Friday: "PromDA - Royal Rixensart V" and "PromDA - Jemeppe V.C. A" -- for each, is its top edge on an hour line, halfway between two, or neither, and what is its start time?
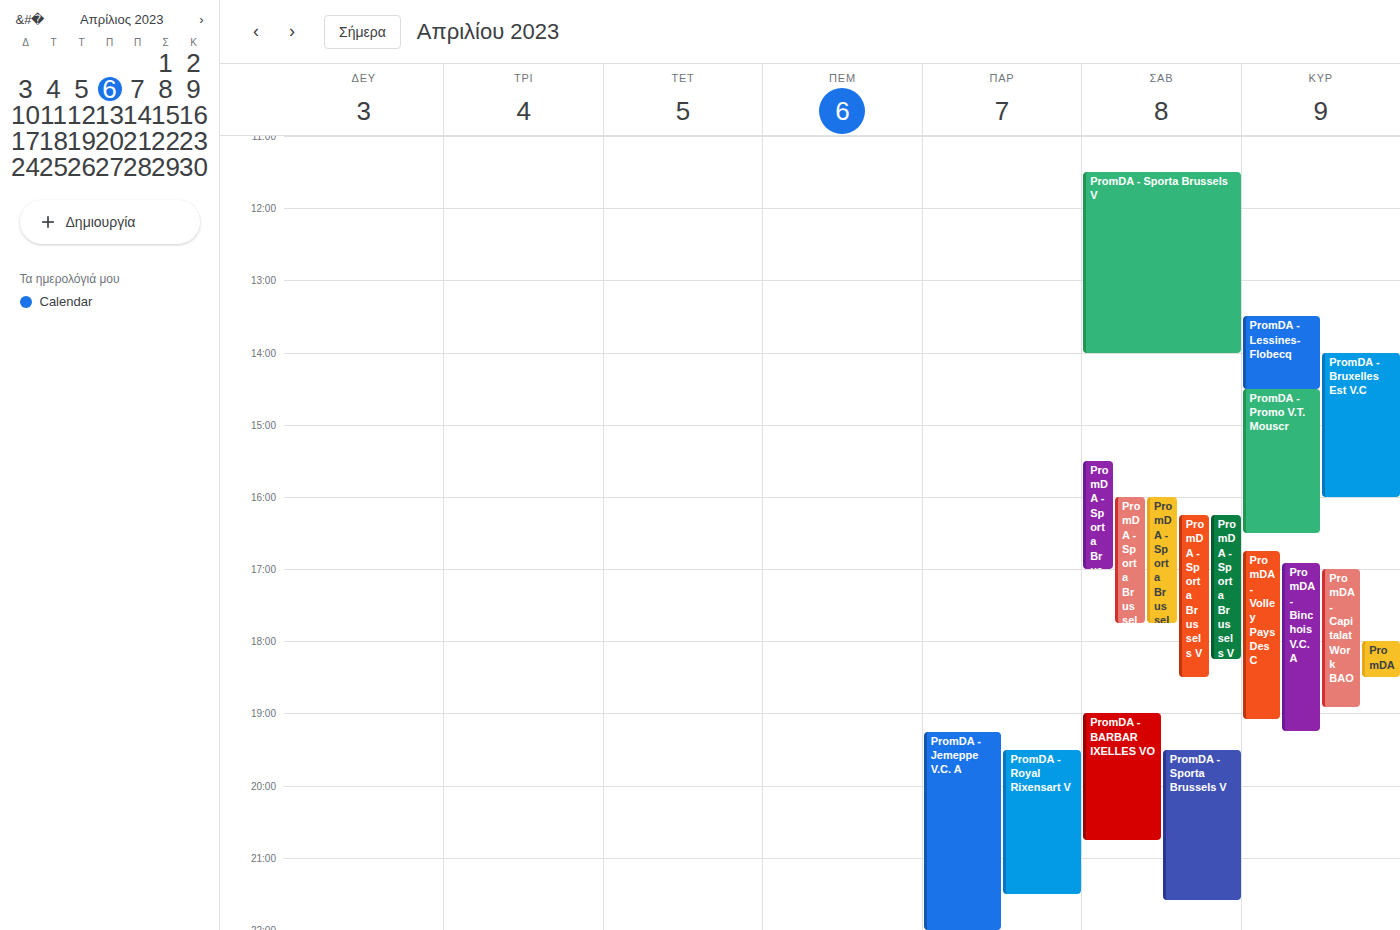
"PromDA - Royal Rixensart V": 19:30, halfway between the 19:00 and 20:00 lines. "PromDA - Jemeppe V.C. A": 19:15, neither: a quarter of the way from the 19:00 line to the 20:00 line.